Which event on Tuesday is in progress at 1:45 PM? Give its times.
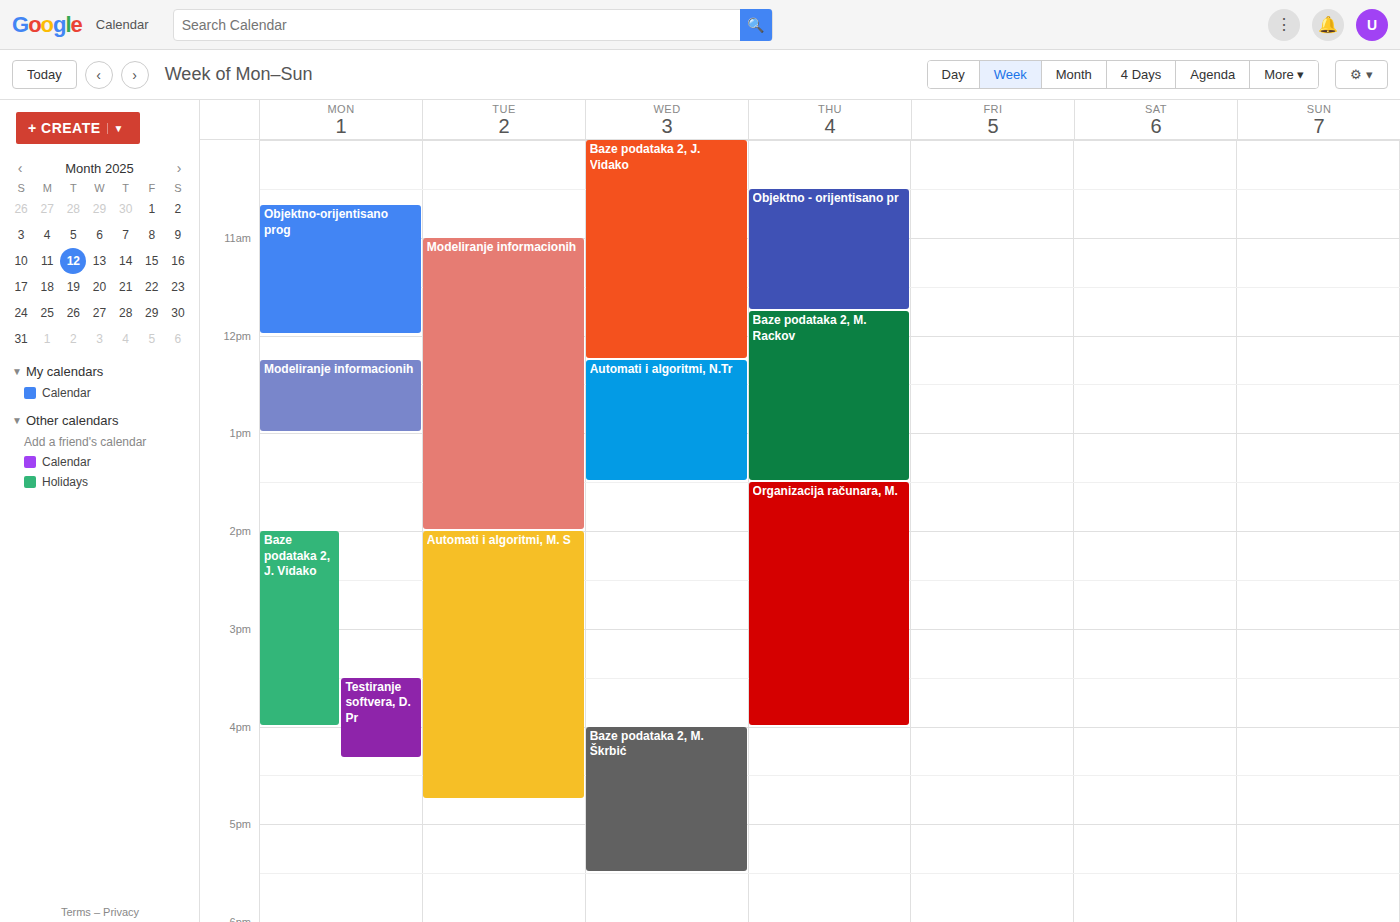
"Modeliranje informacionih", 11:00 AM to 2:00 PM